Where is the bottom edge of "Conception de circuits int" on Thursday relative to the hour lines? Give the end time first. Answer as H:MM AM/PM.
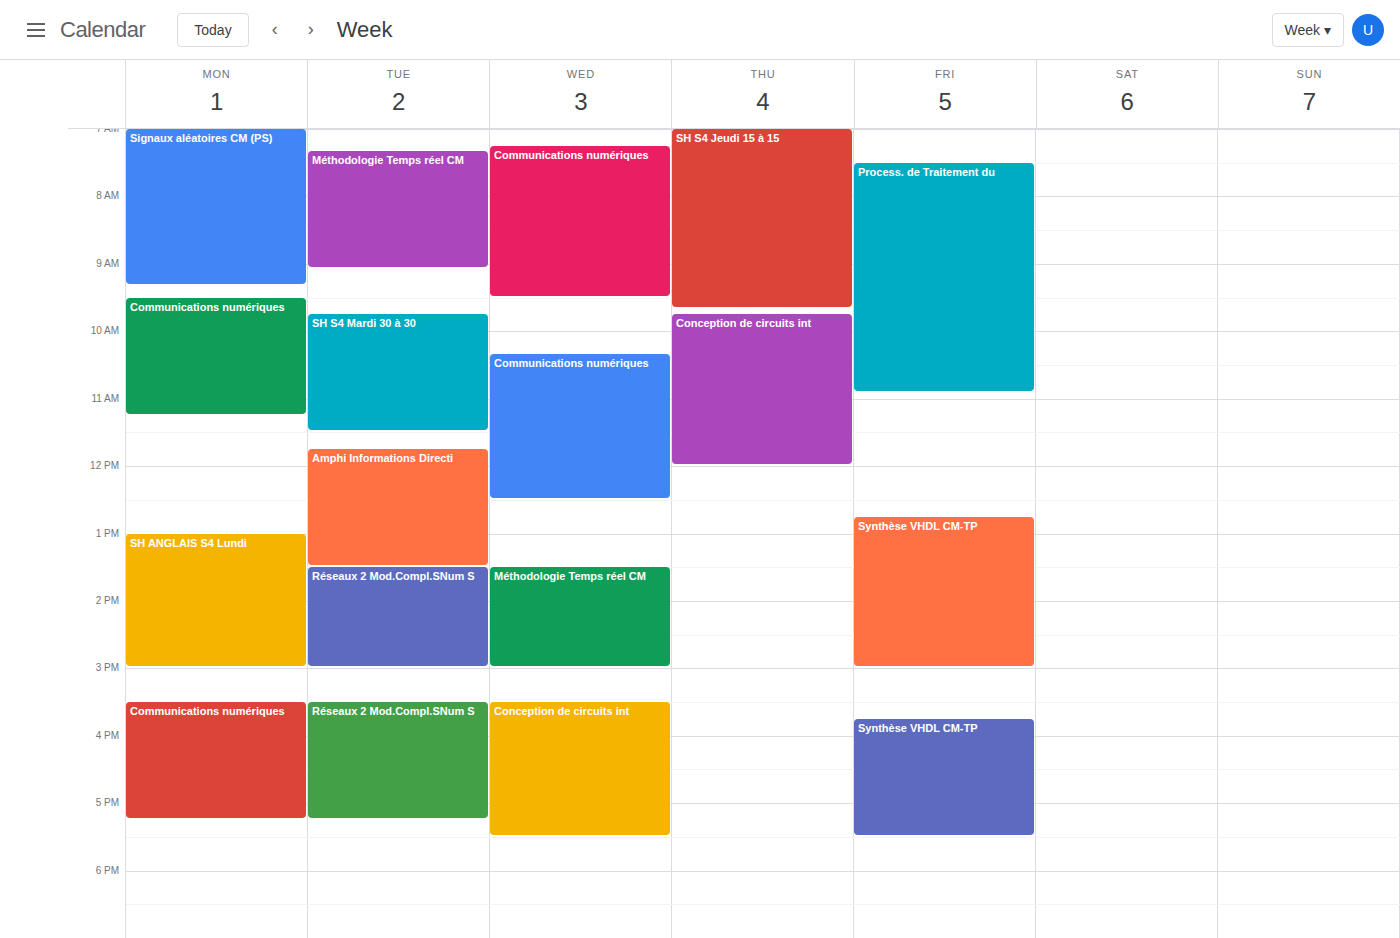
12:00 PM -- exactly on the 12 PM line.